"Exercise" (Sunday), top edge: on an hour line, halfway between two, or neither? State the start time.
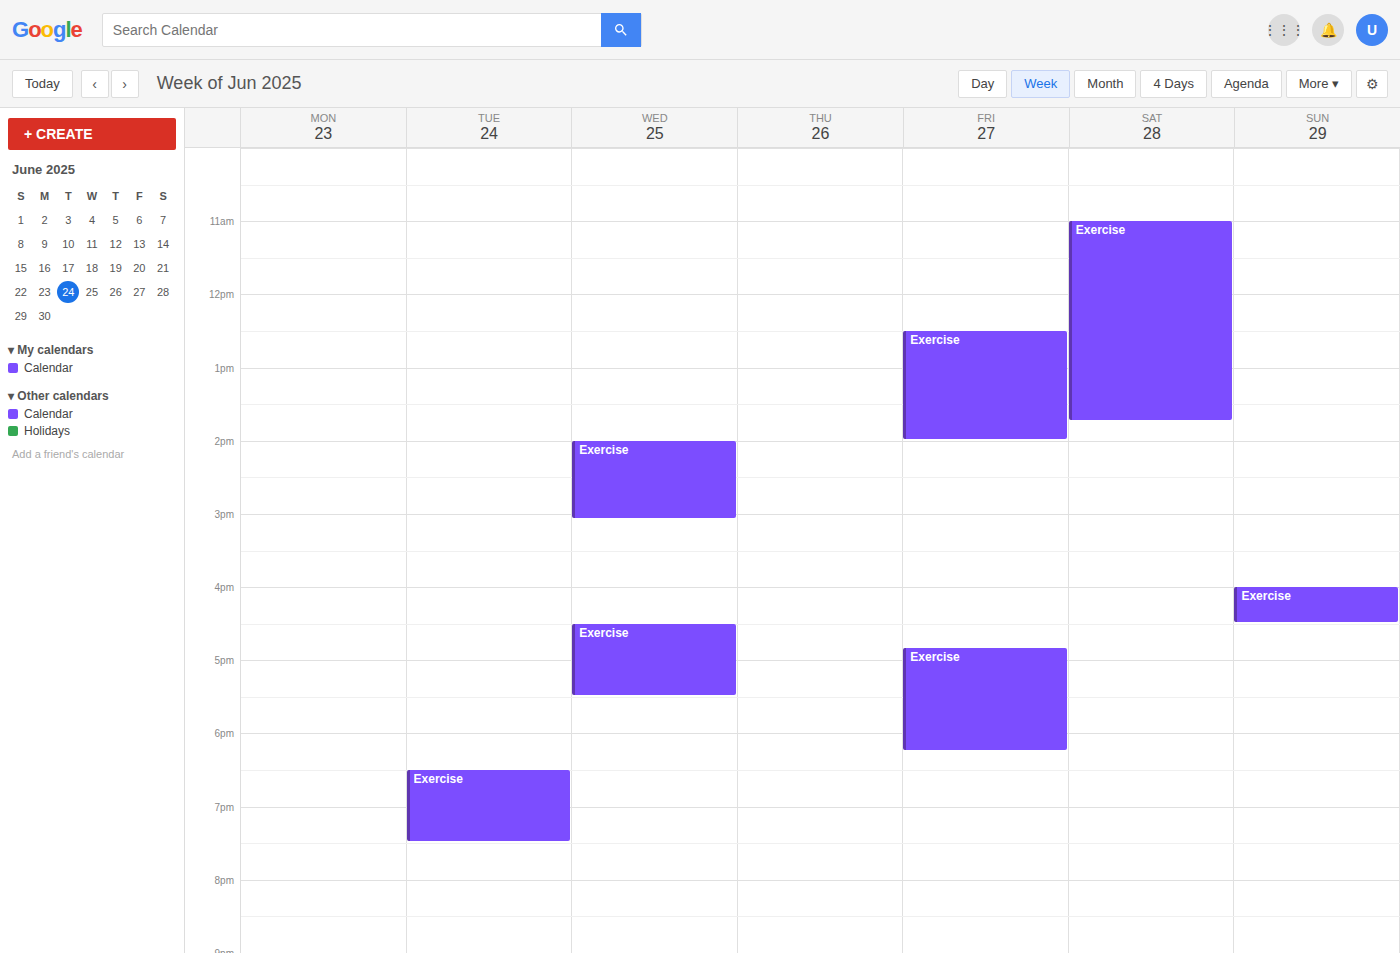
4:00 PM -- exactly on the 4 PM line.